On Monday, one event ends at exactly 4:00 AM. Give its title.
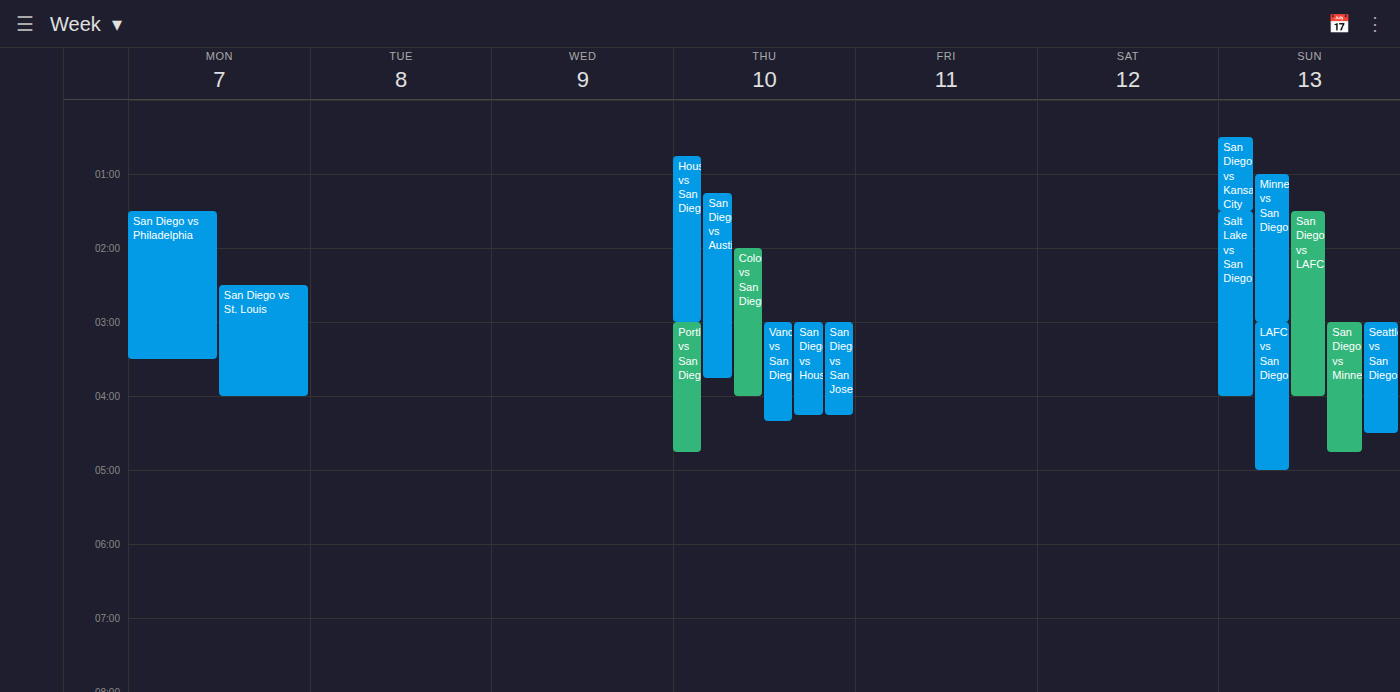
"San Diego vs St. Louis"